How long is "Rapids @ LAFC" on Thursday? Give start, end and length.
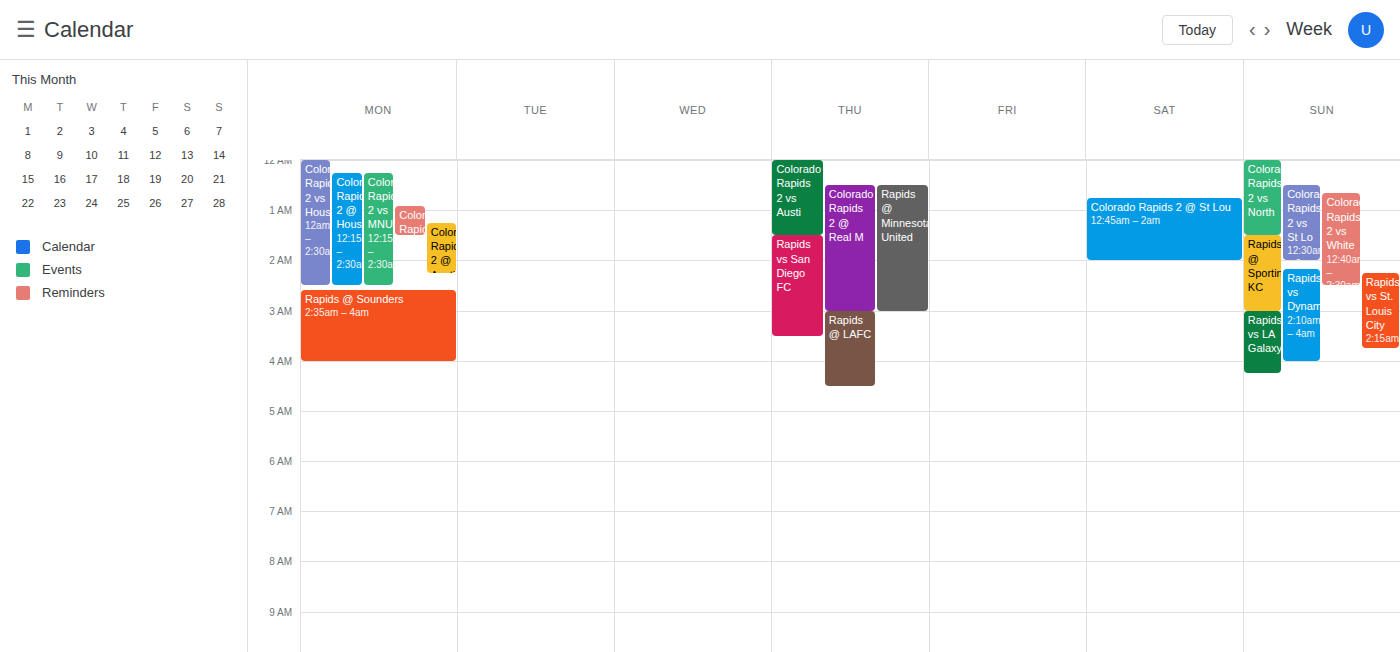
3:00 AM to 4:30 AM, 1 hour 30 minutes